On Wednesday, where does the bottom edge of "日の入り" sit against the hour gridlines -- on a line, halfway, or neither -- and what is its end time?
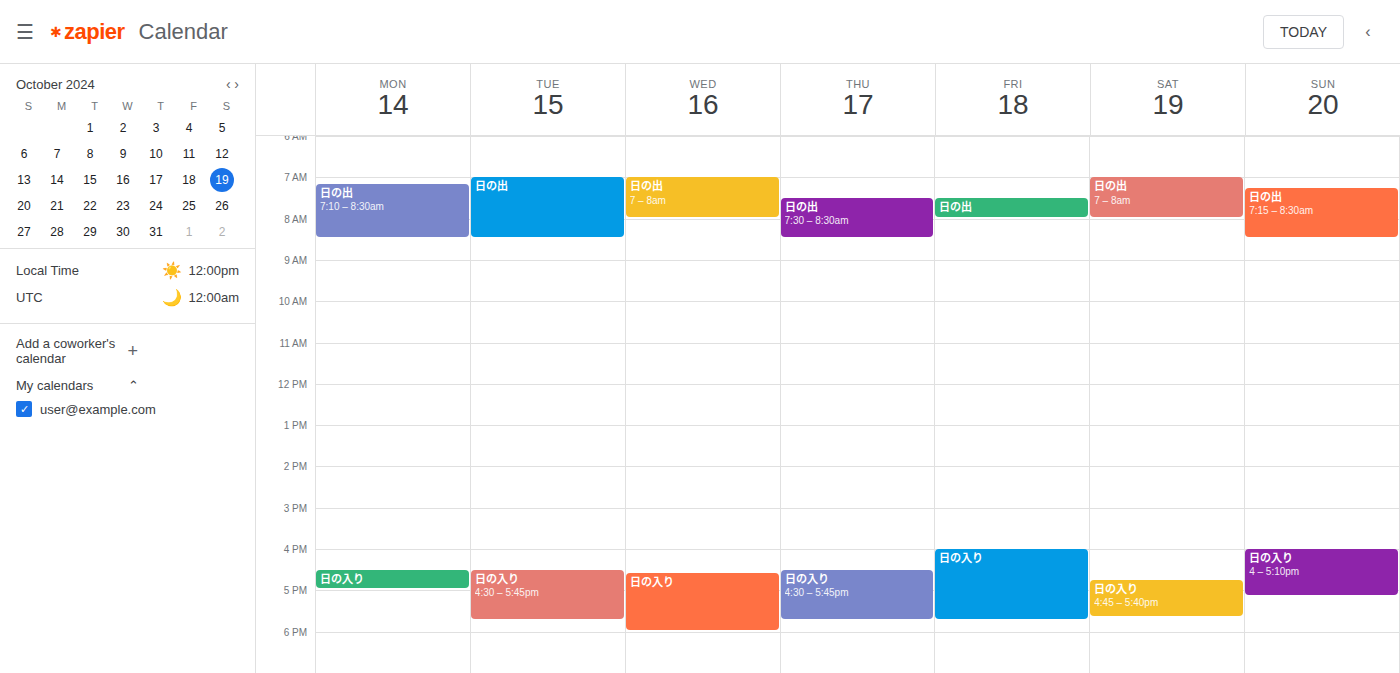
6:00 PM -- exactly on the 6 PM line.